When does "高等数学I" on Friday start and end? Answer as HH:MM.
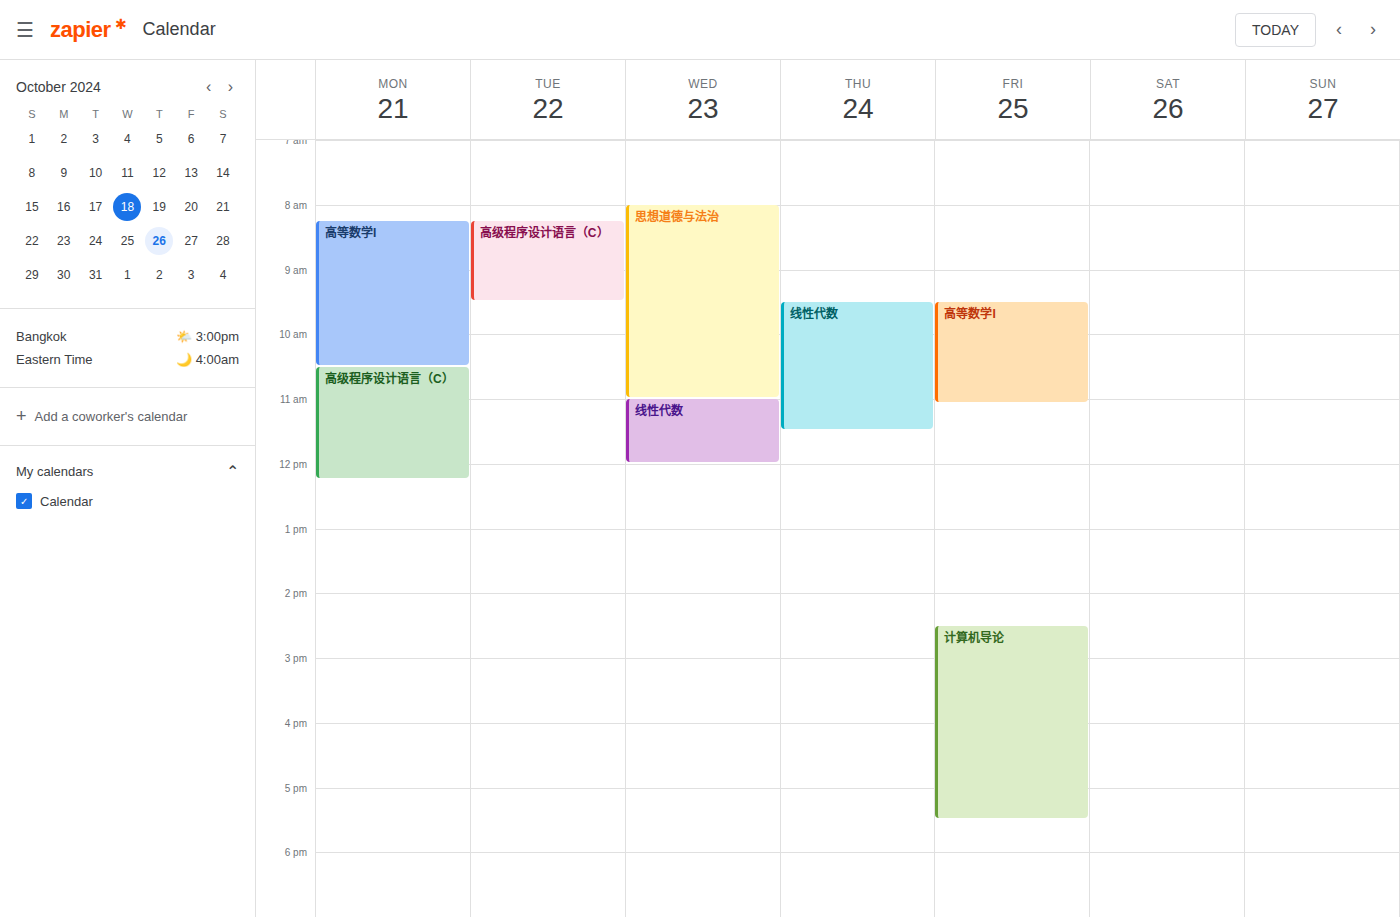
09:30 to 11:05